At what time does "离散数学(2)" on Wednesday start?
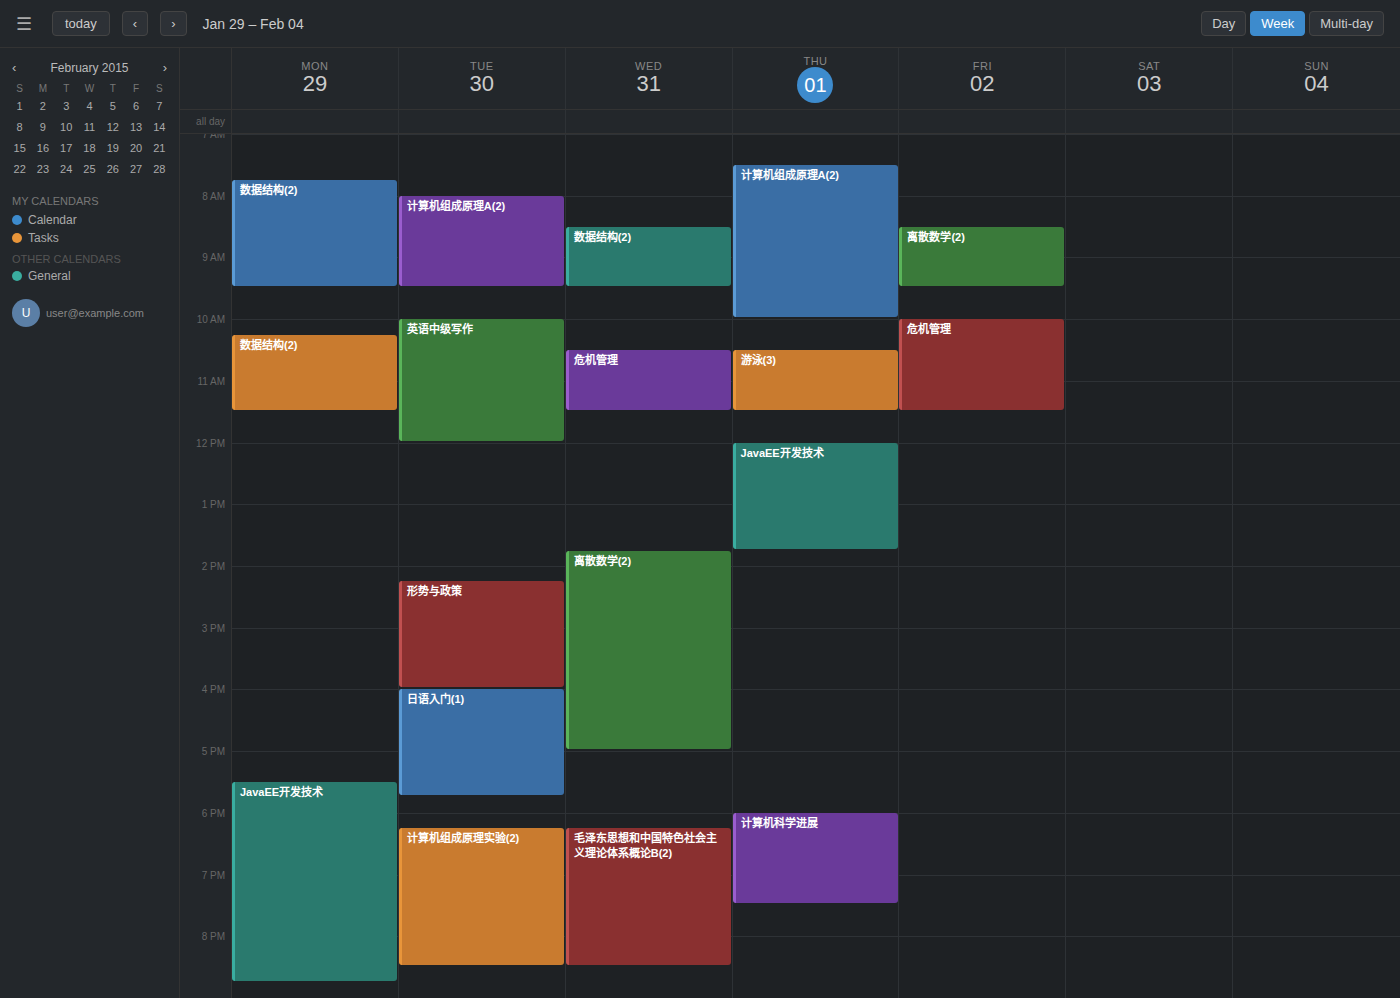
1:45 PM